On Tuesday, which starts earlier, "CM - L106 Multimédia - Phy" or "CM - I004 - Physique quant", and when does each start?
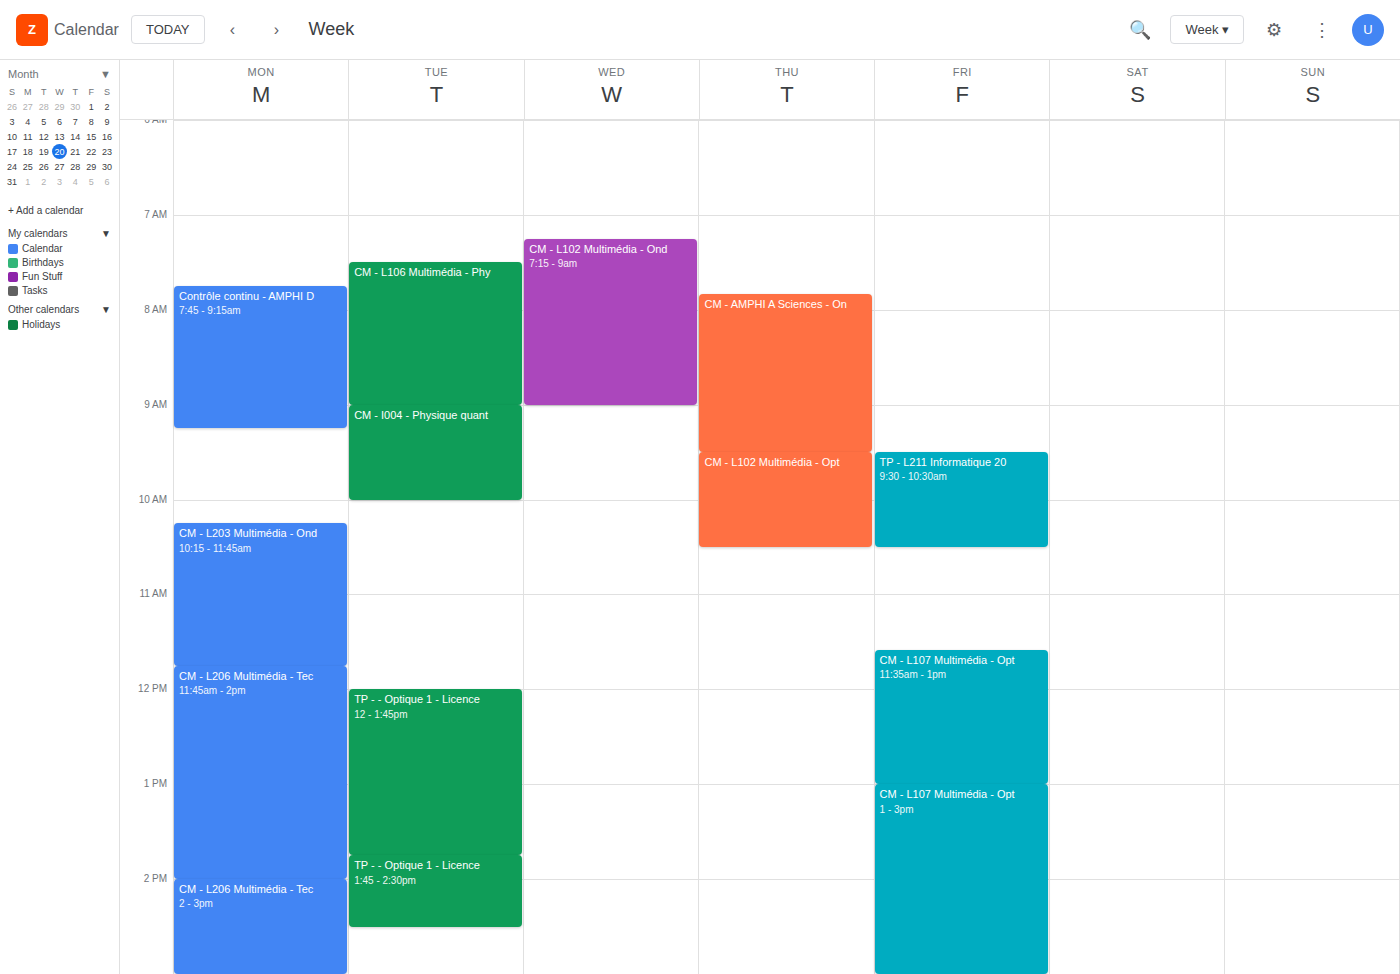
"CM - L106 Multimédia - Phy" 7:30 AM; "CM - I004 - Physique quant" 9:00 AM.